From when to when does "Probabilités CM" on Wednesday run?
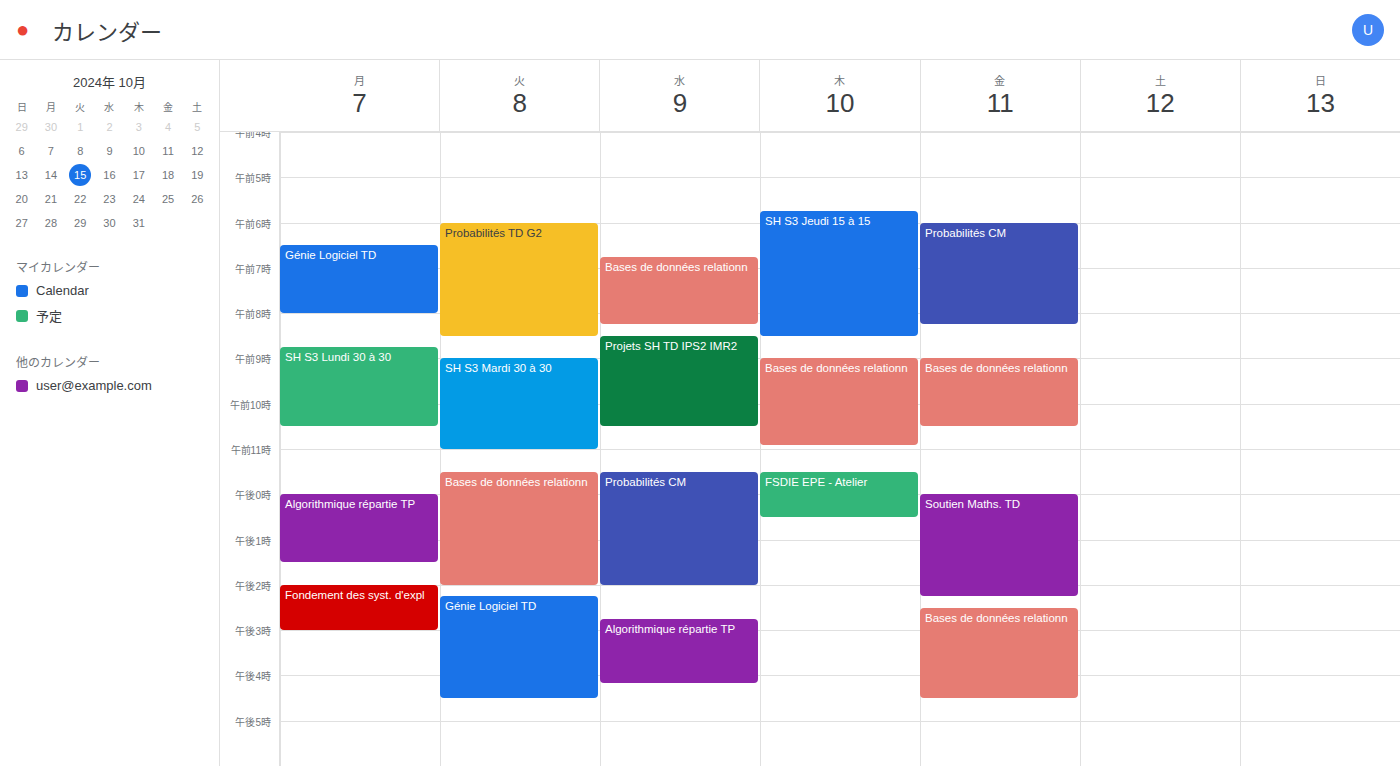
11:30 AM to 2:00 PM